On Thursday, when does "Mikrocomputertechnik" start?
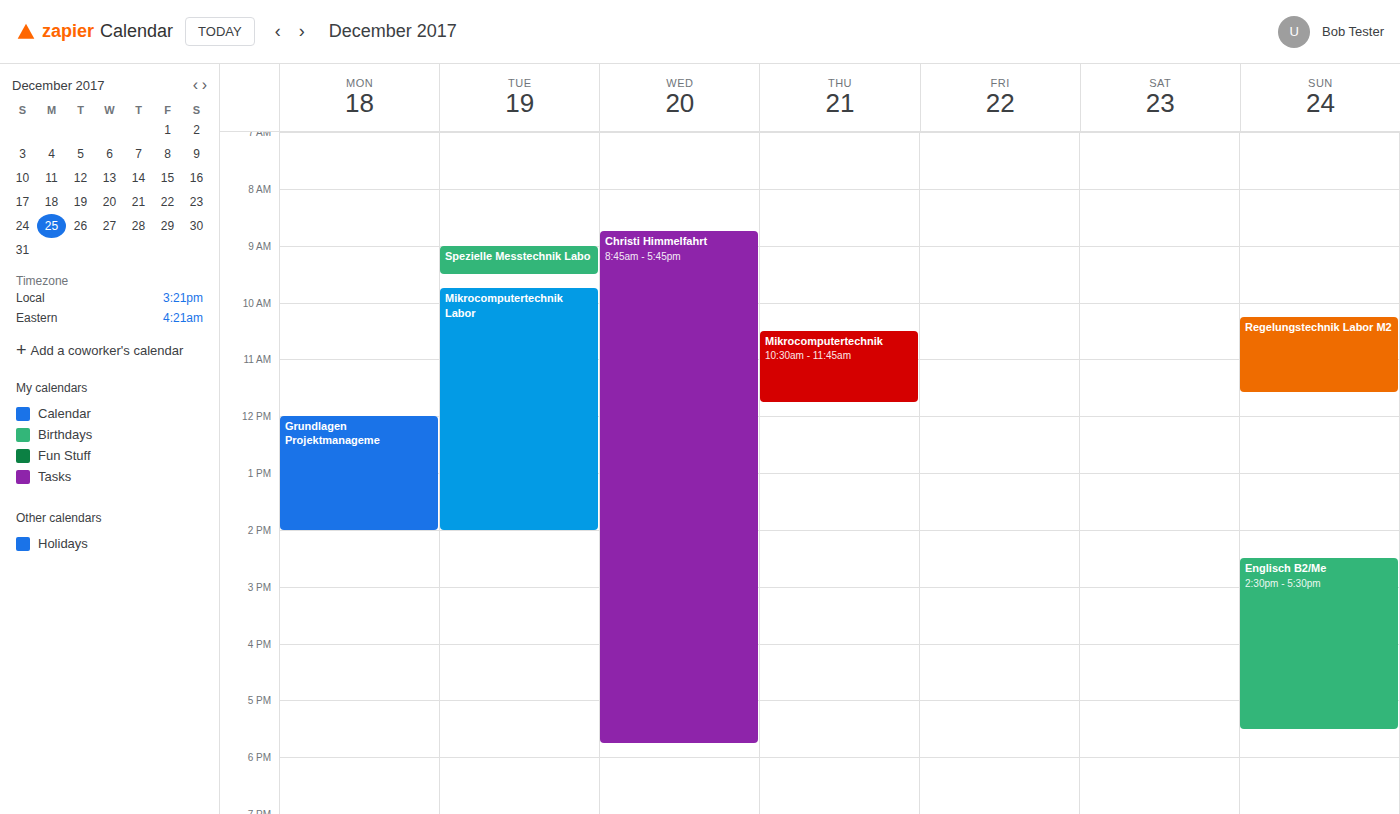
10:30 AM